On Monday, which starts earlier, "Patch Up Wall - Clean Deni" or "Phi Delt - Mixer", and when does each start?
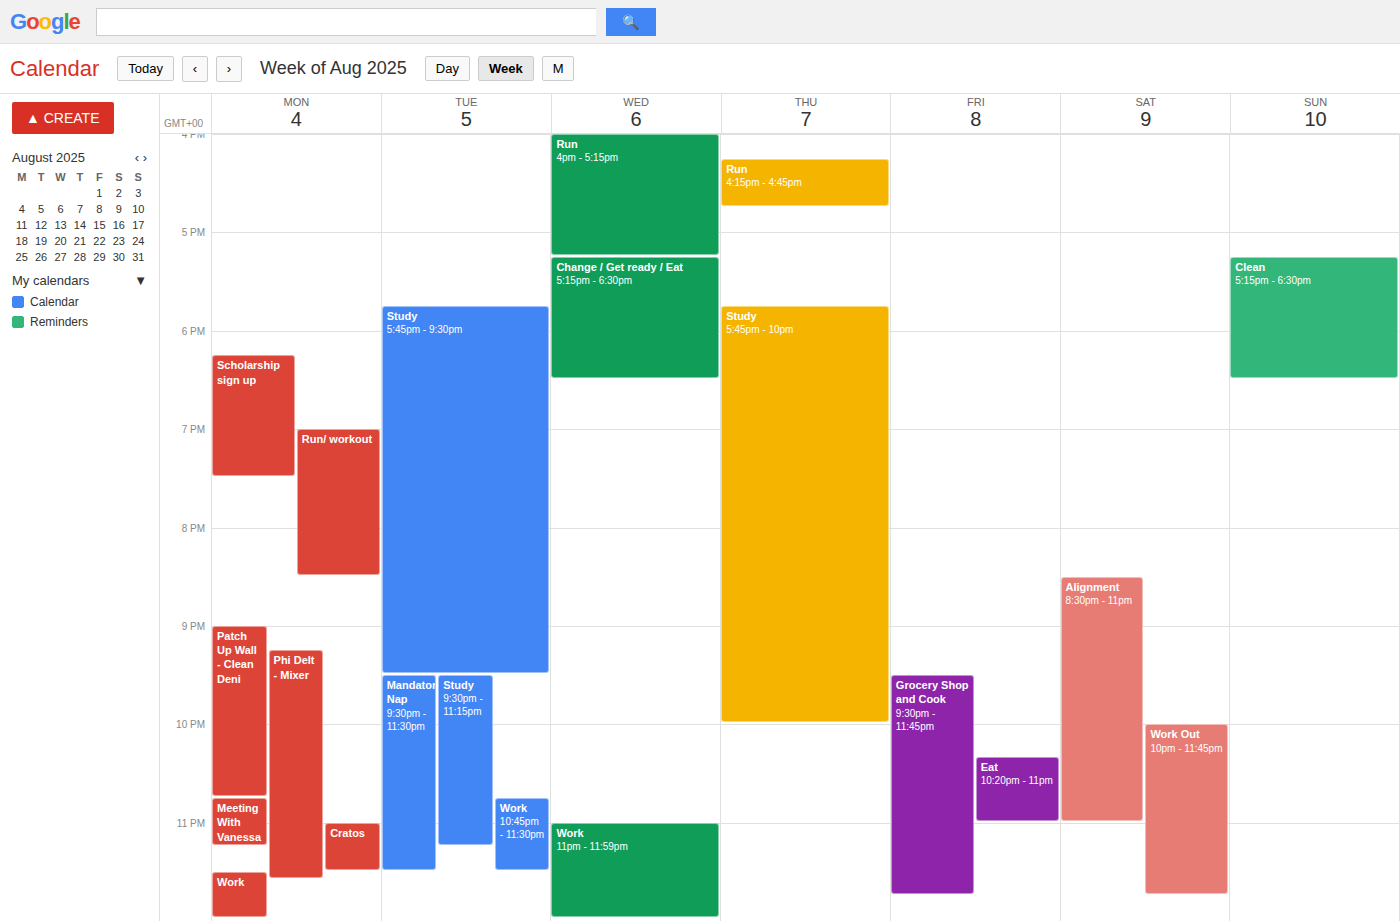
"Patch Up Wall - Clean Deni" 9:00 PM; "Phi Delt - Mixer" 9:15 PM.